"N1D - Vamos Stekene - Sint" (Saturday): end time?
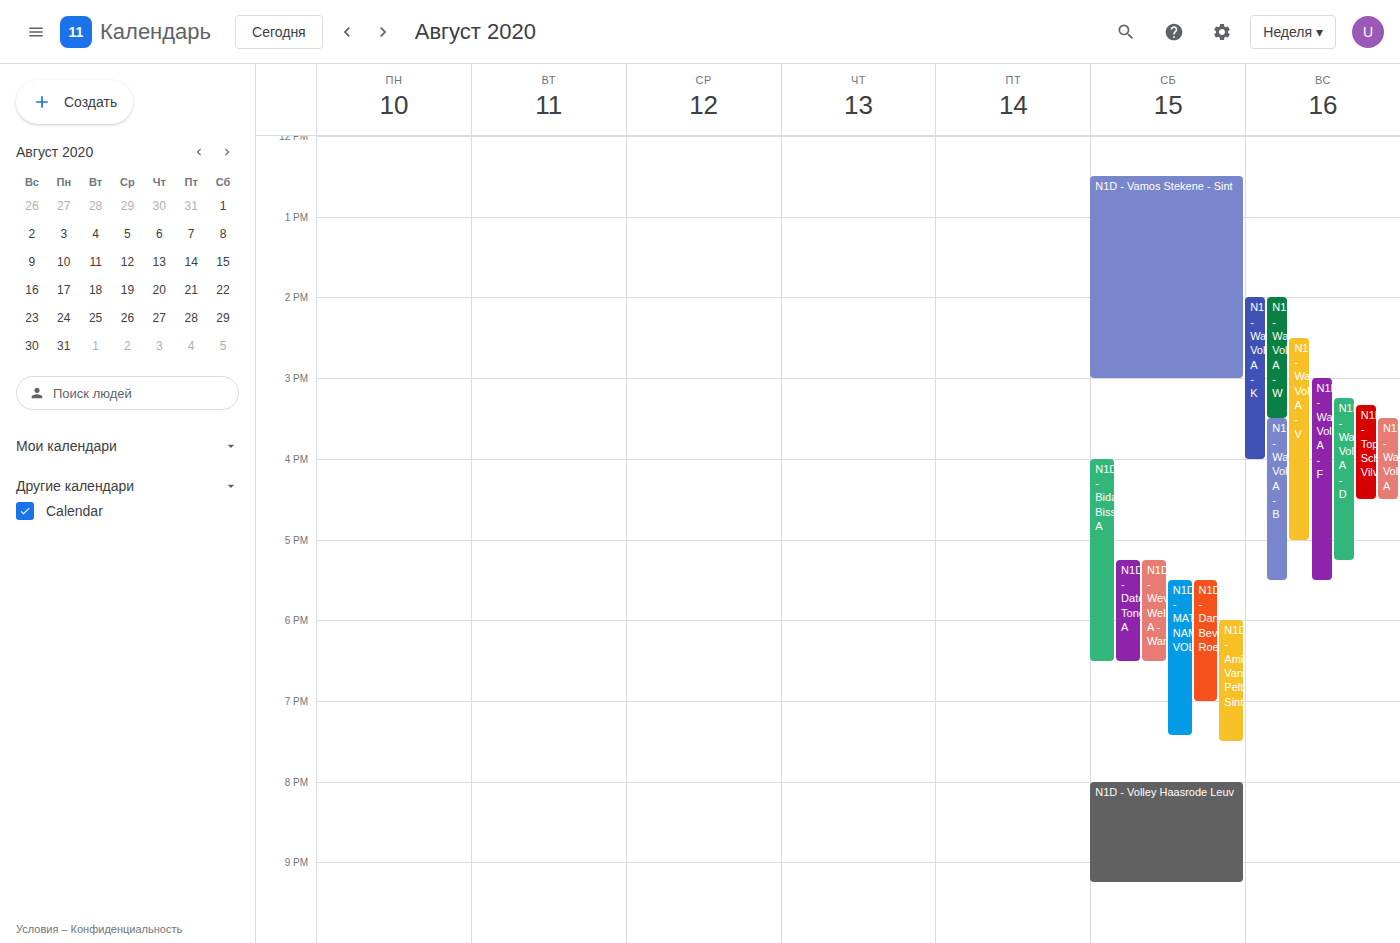
5:00 PM